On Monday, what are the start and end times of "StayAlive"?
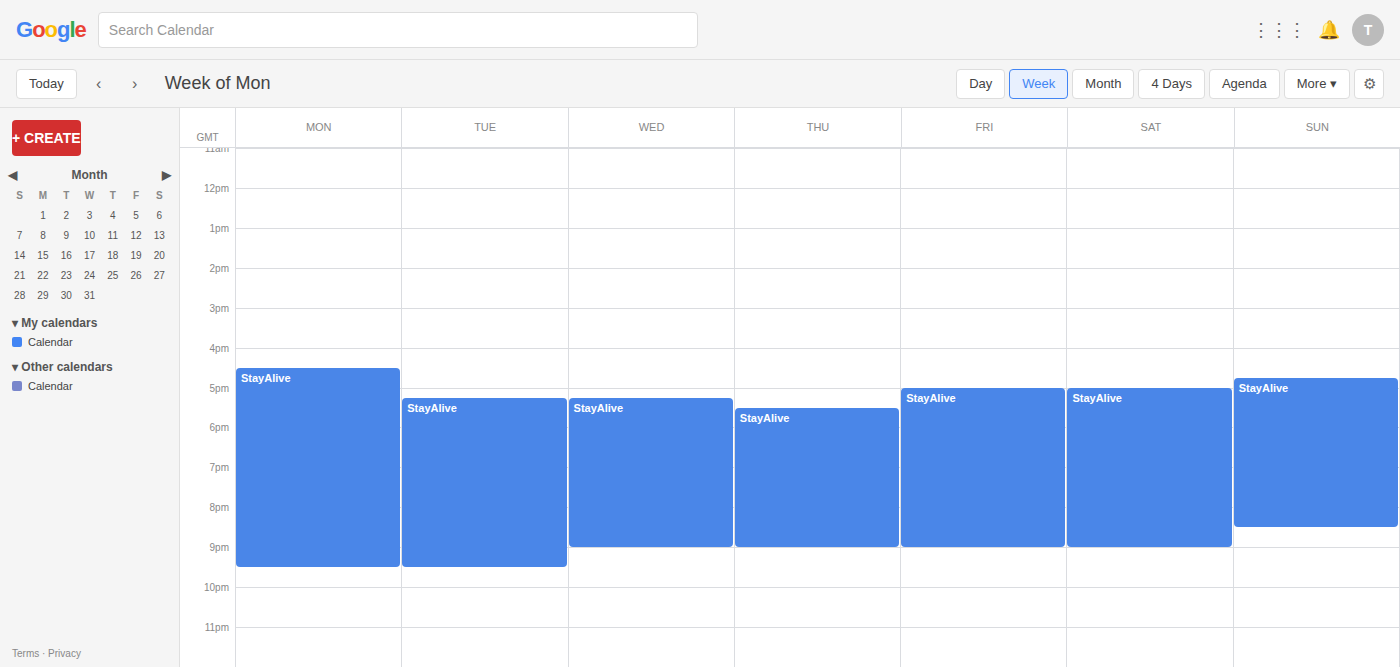
4:30 PM to 9:30 PM